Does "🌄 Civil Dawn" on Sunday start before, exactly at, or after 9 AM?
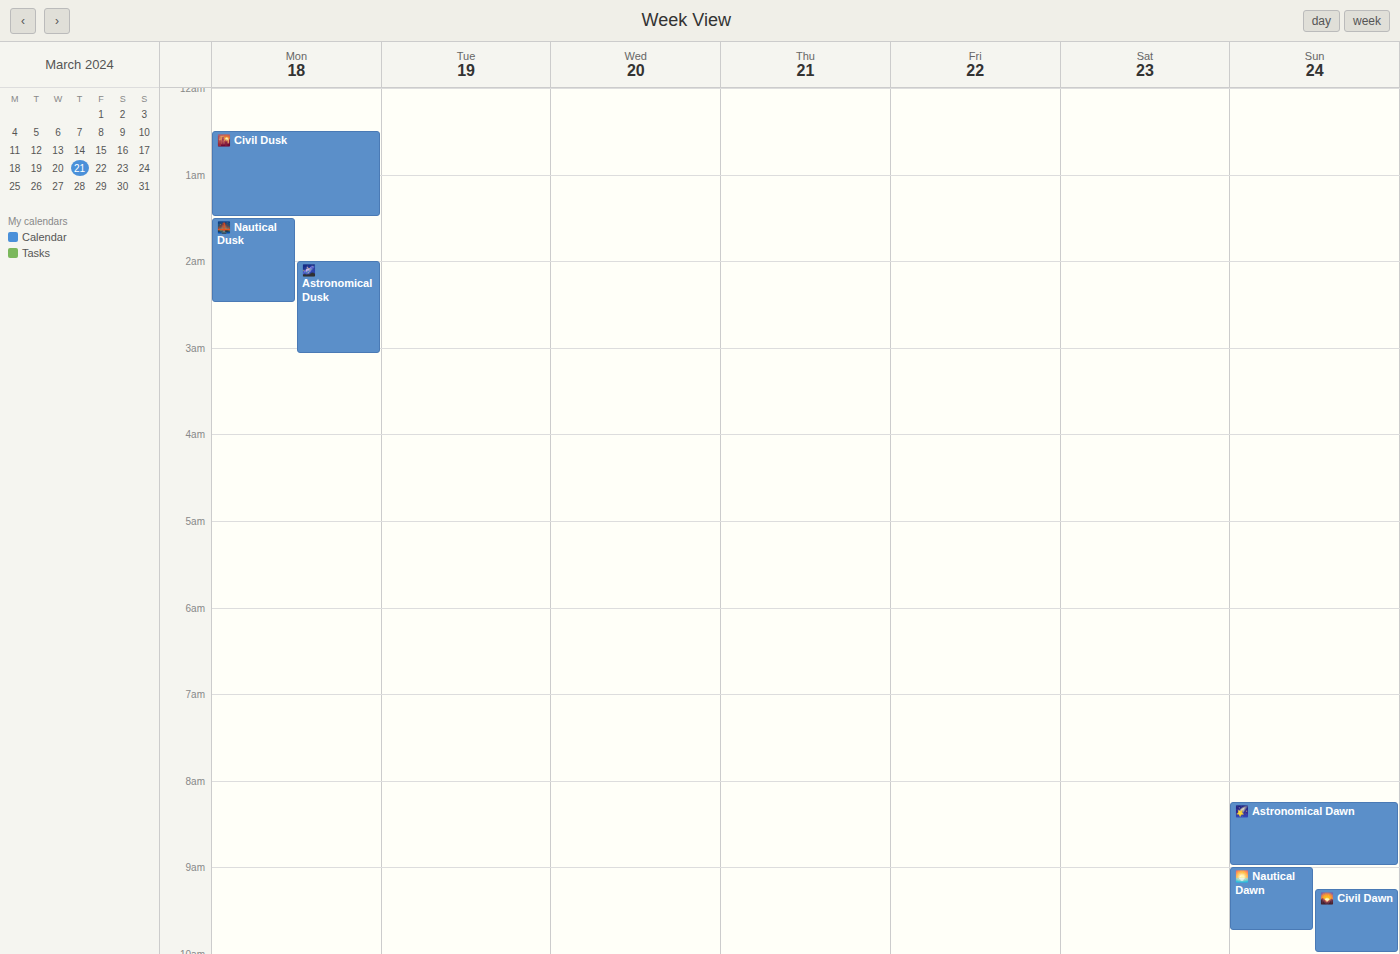
9:15 AM -- after 9 AM, 15 minutes below the 9 AM line.